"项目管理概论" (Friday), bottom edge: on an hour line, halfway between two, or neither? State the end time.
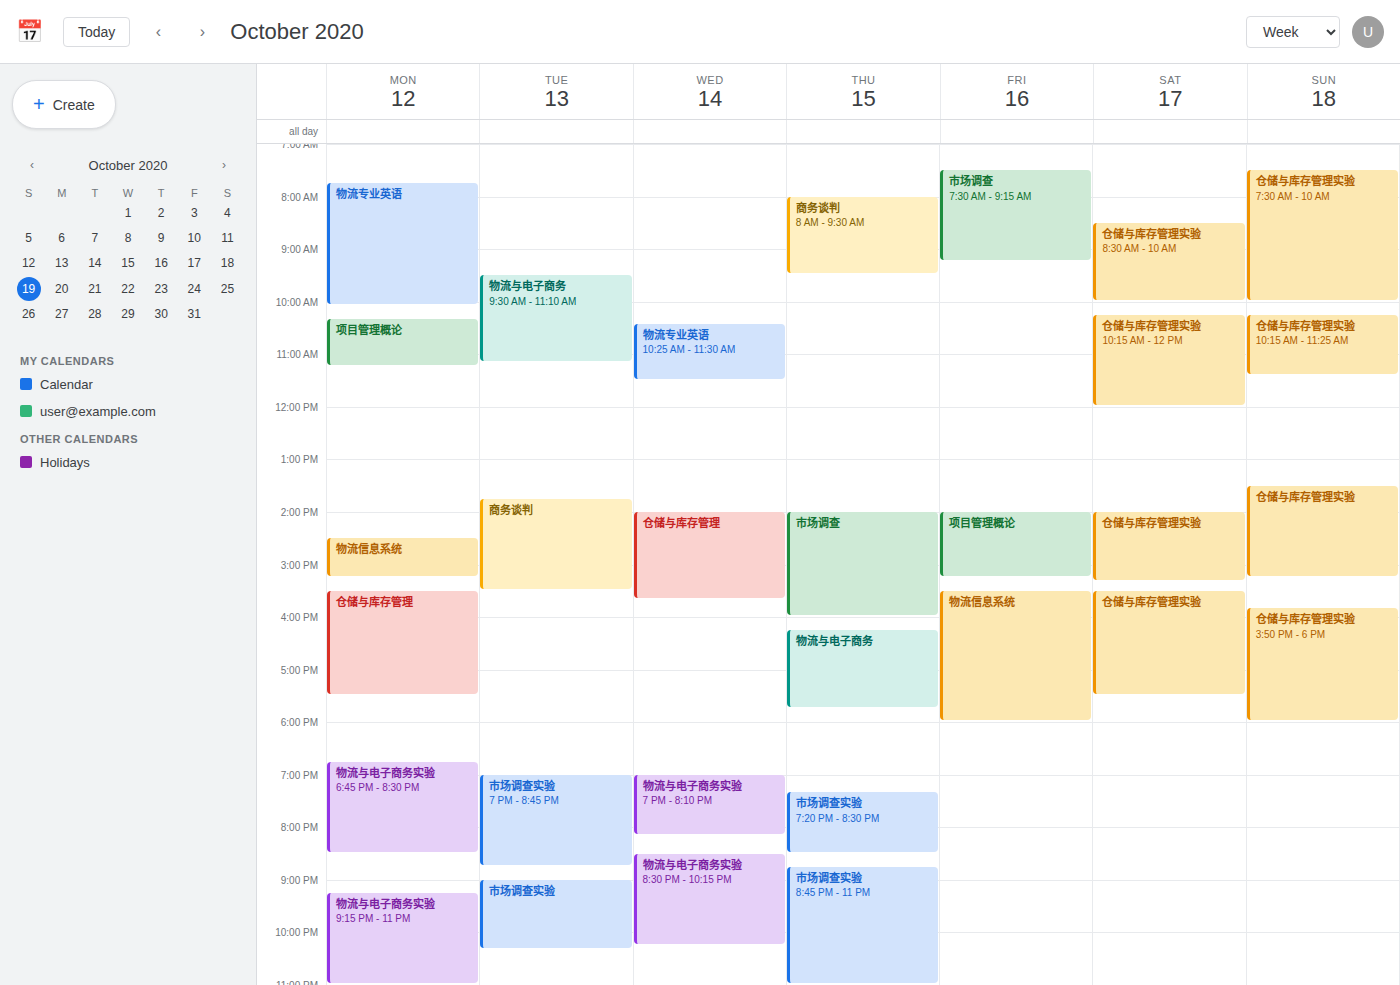
3:15 PM -- neither: a quarter of the way from the 3 PM line to the 4 PM line.